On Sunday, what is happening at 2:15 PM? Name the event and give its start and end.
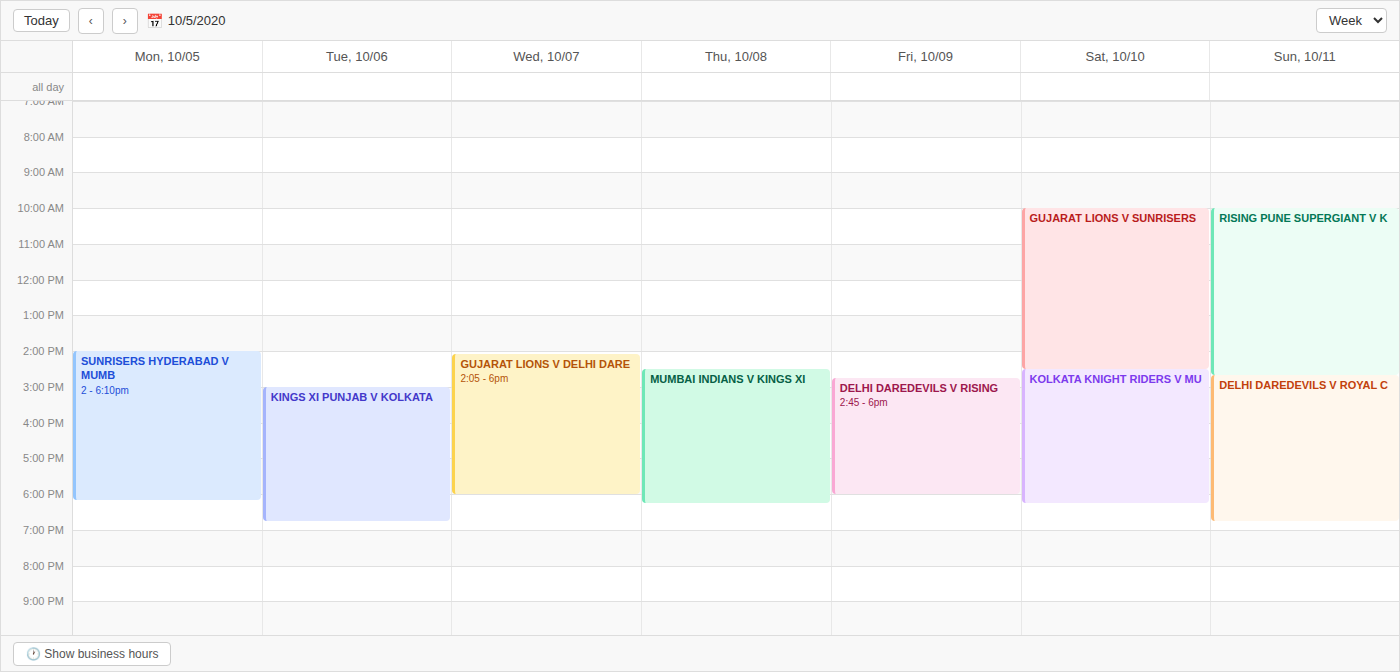
"Rising Pune Supergiant v K", 10:00 AM to 2:40 PM